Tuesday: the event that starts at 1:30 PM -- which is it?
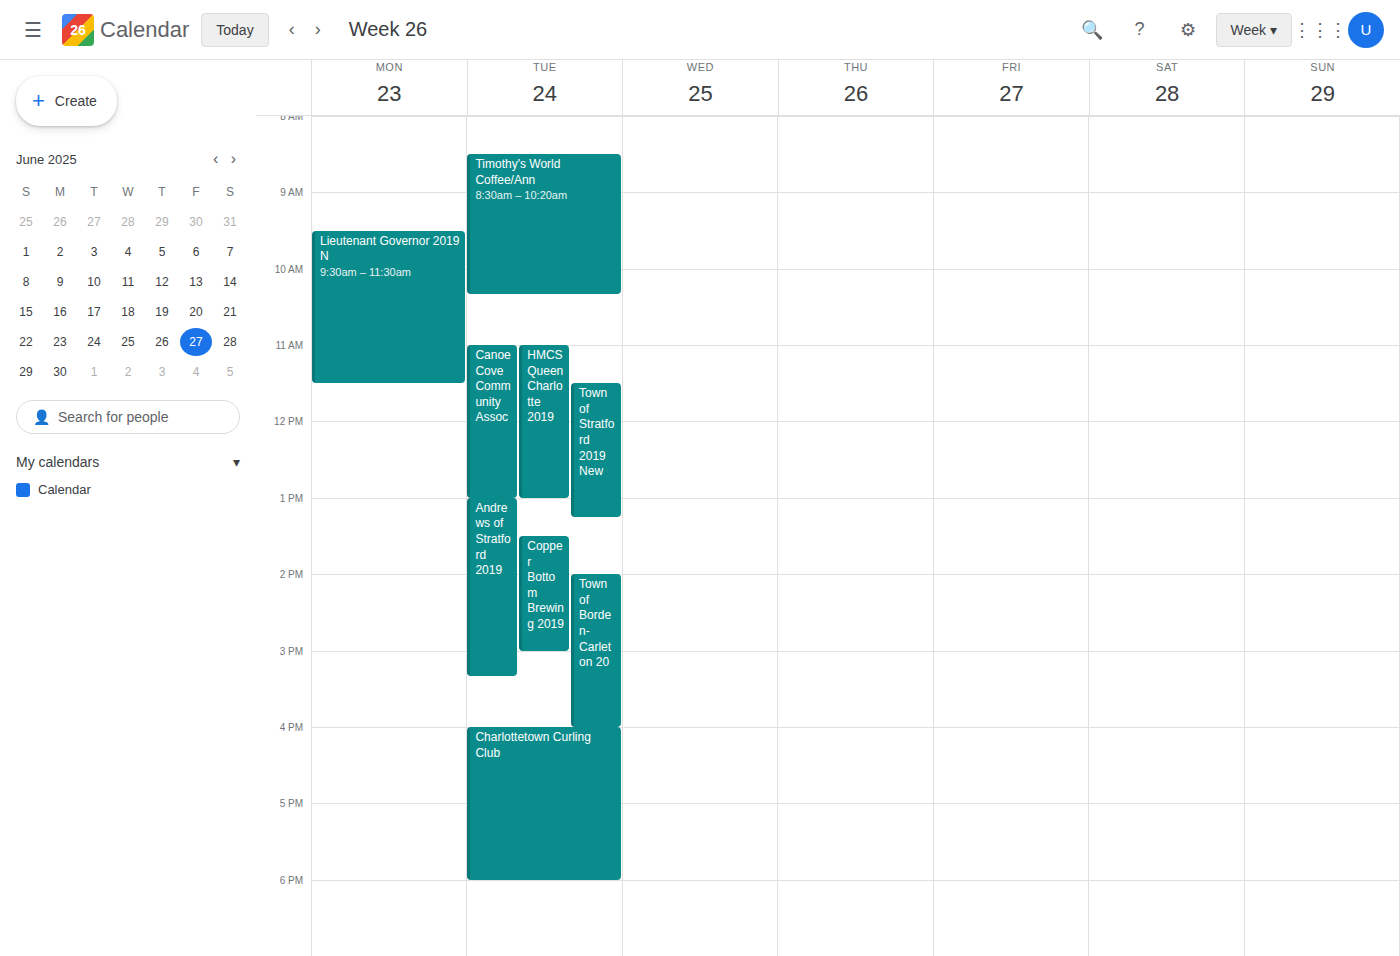
"Copper Bottom Brewing 2019"